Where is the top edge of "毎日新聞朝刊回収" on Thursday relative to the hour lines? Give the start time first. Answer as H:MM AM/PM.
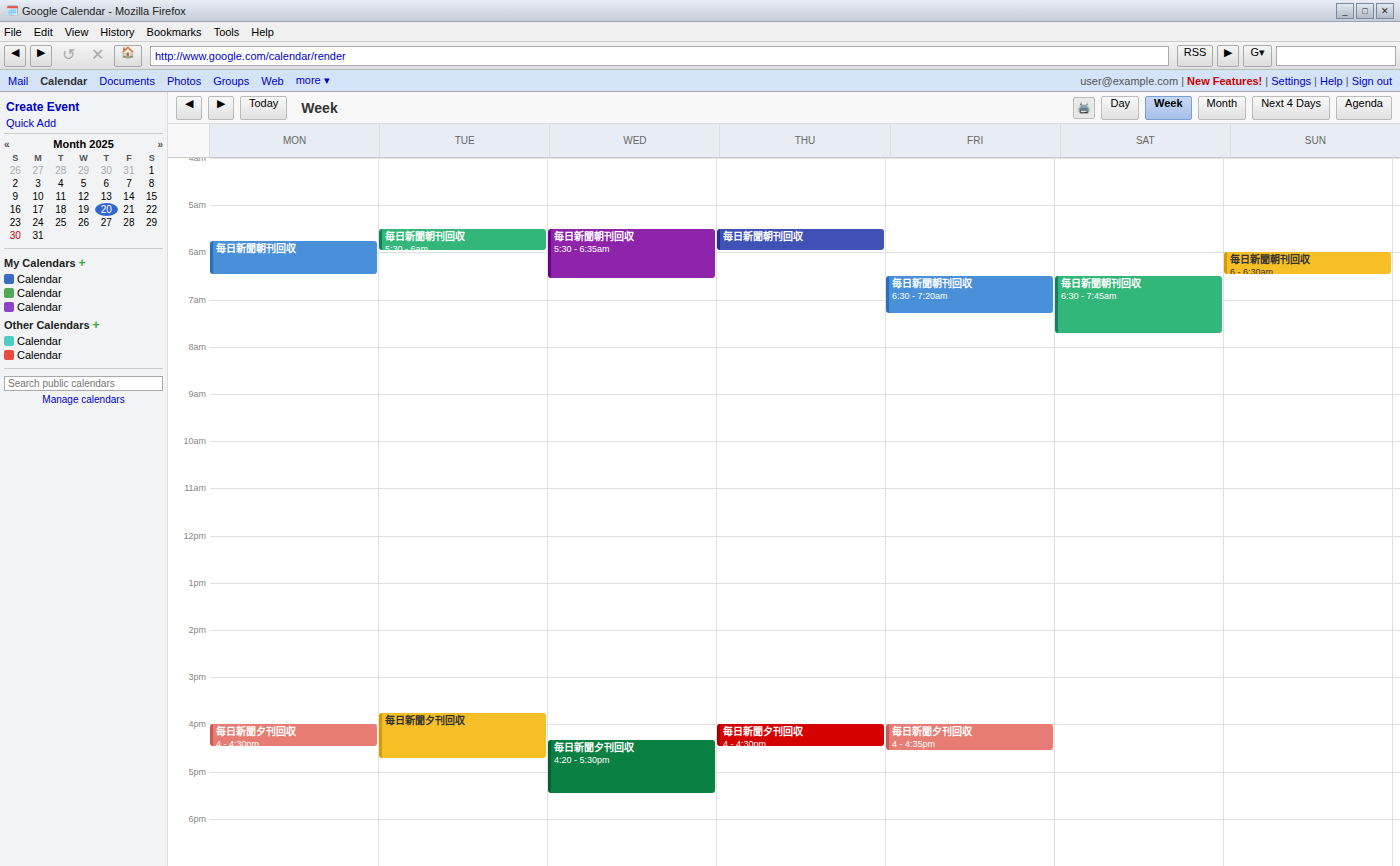
5:30 AM -- halfway between the 5 AM and 6 AM lines.